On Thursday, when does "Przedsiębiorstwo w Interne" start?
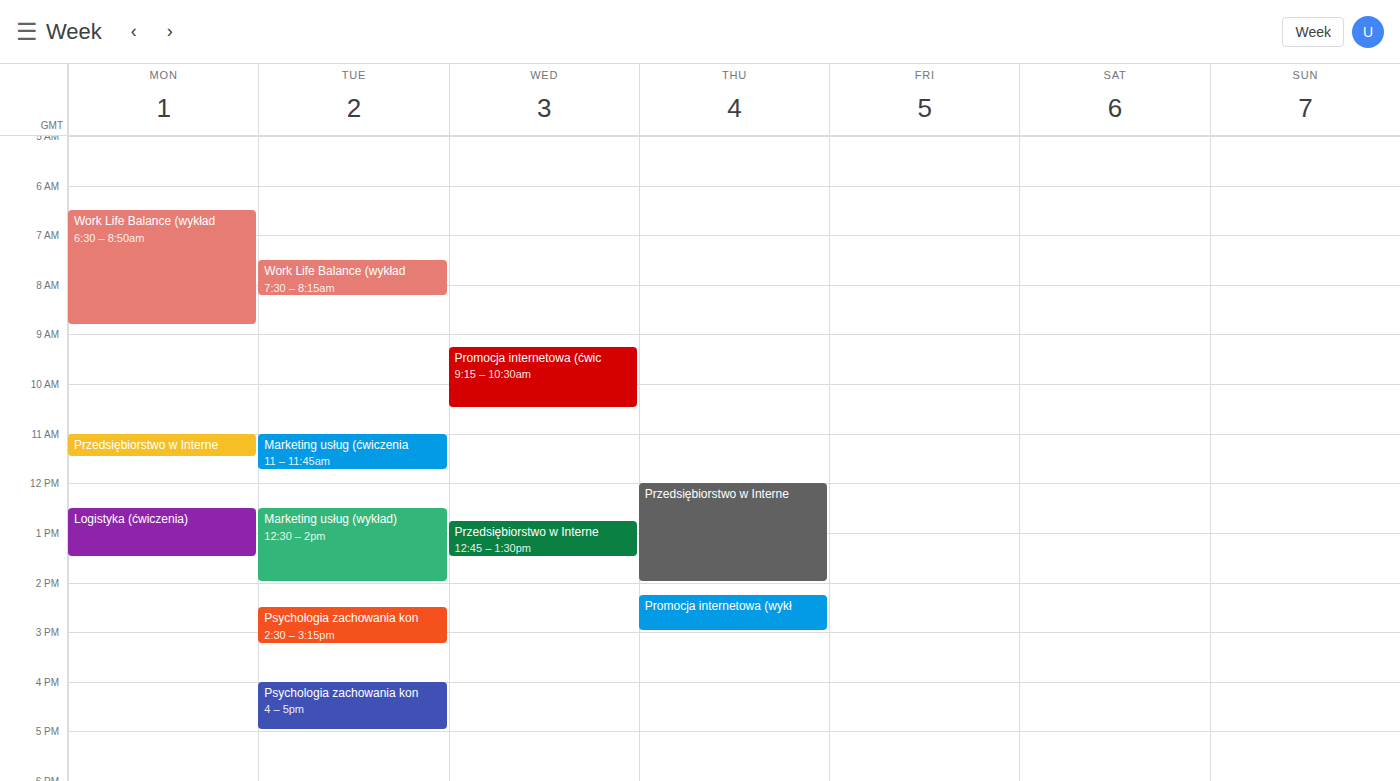
12:00 PM